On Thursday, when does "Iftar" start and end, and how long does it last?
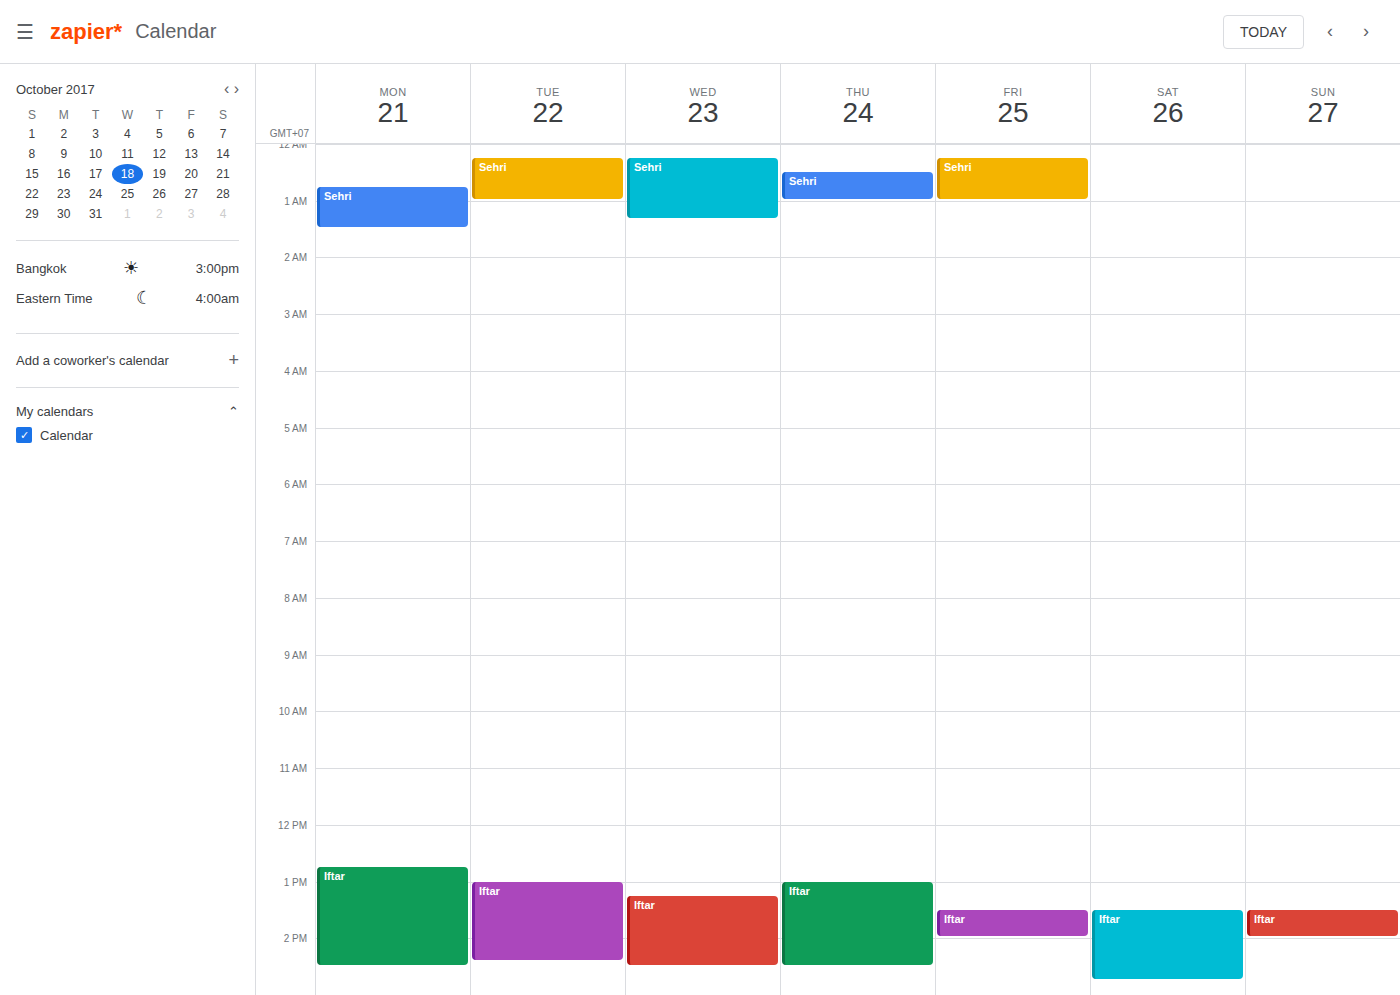
13:00 to 14:30, 1 hour 30 minutes